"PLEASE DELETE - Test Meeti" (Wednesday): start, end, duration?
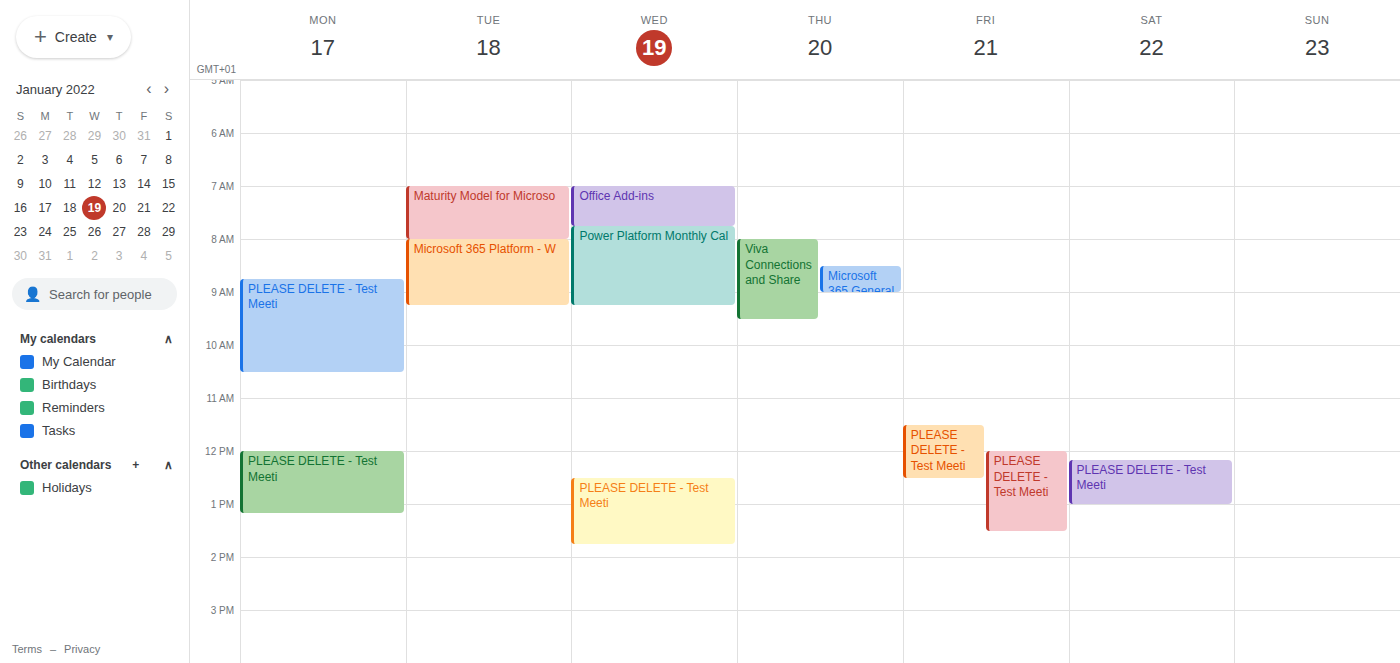
12:30 to 13:45, 1 hour 15 minutes